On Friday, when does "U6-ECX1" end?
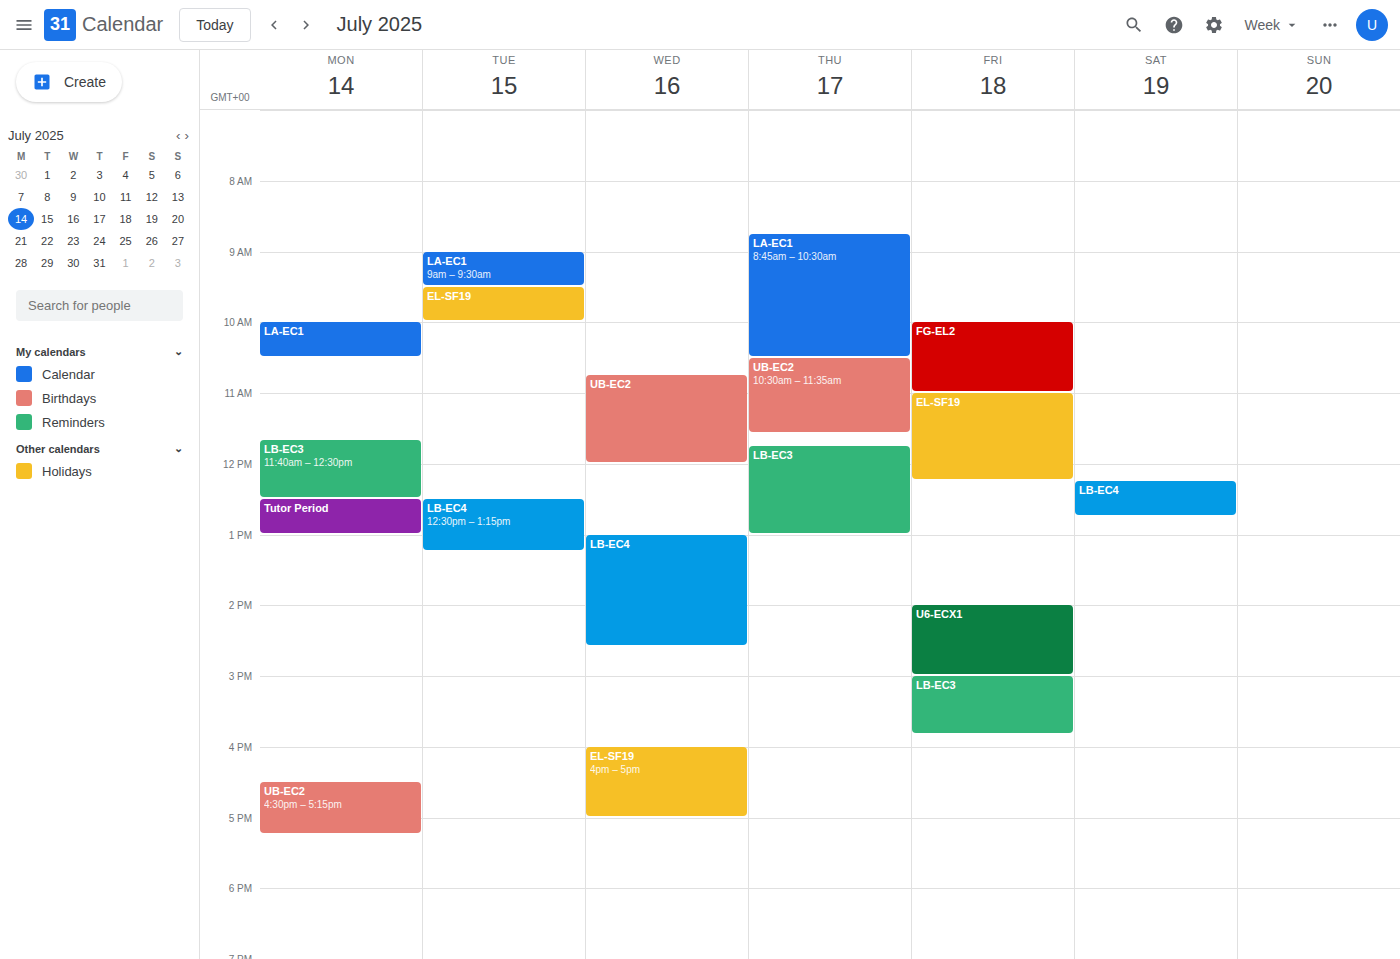
3:00 PM